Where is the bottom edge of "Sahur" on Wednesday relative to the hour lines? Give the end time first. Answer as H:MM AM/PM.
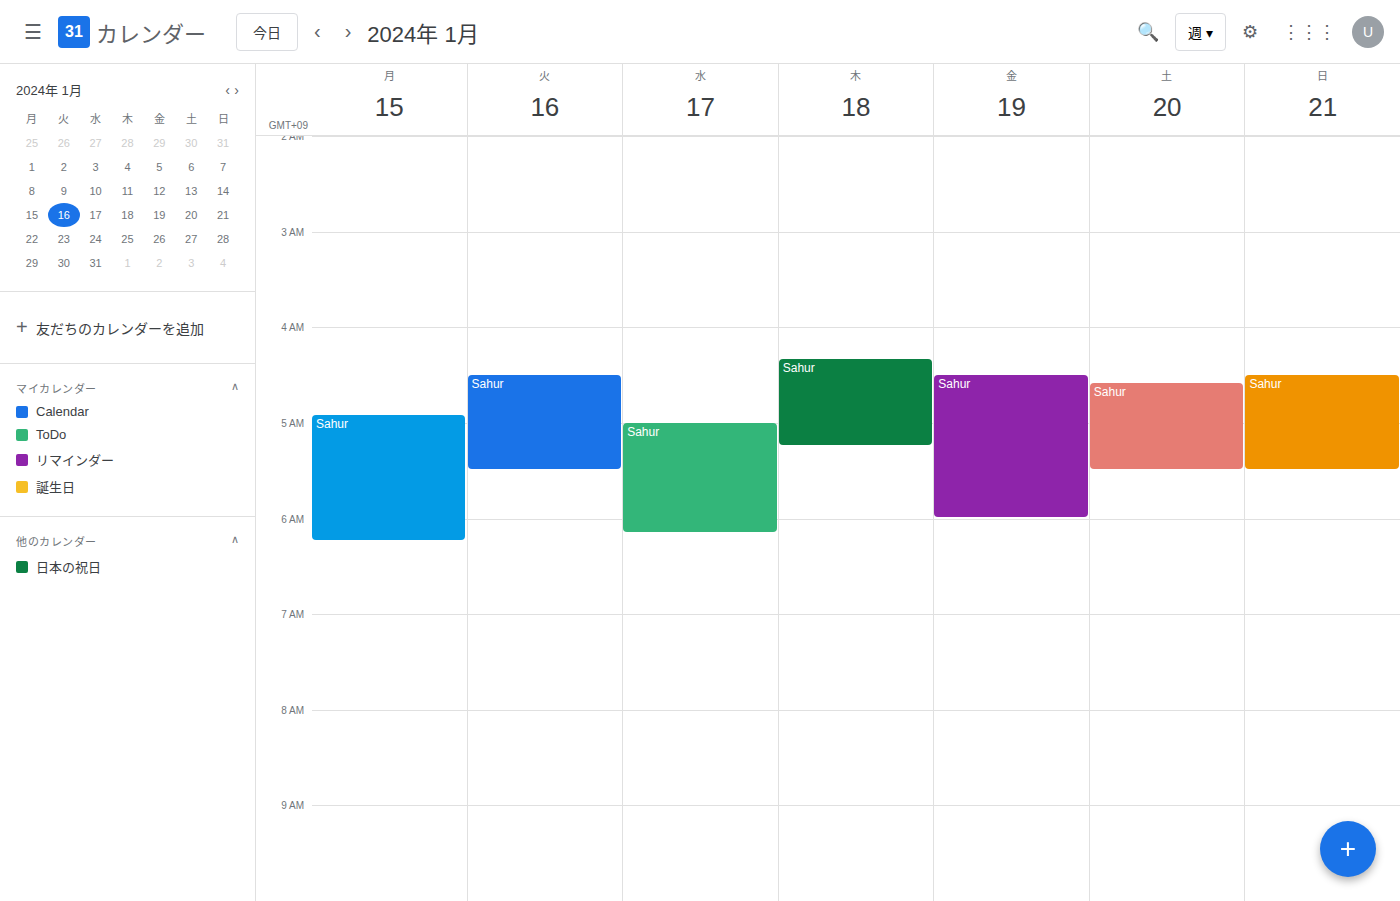
6:10 AM -- neither: 10 minutes below the 6 AM line and 50 minutes above the 7 AM line.